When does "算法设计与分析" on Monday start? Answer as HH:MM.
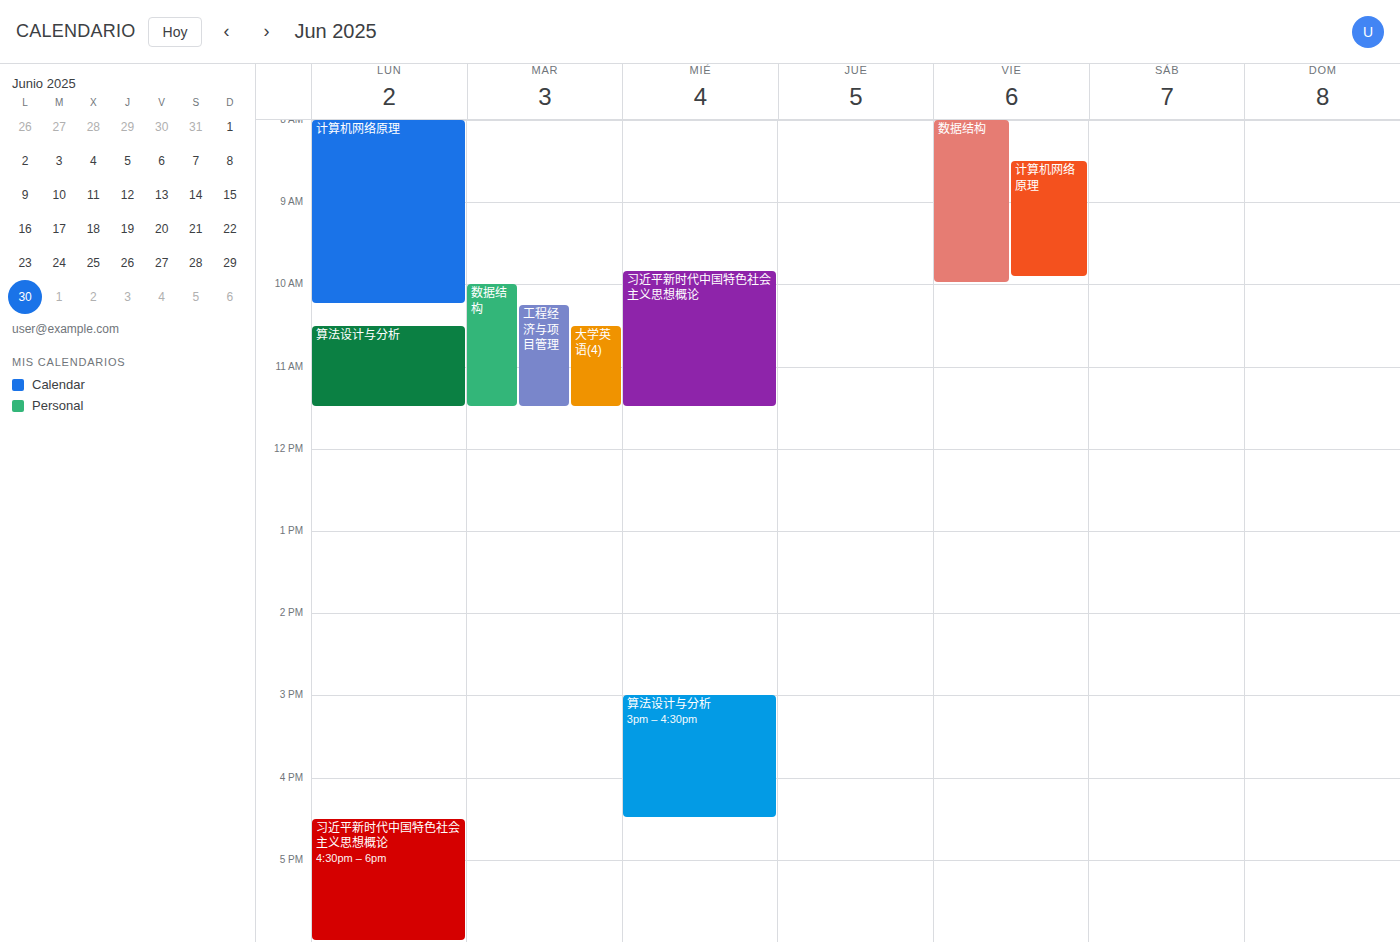
10:30